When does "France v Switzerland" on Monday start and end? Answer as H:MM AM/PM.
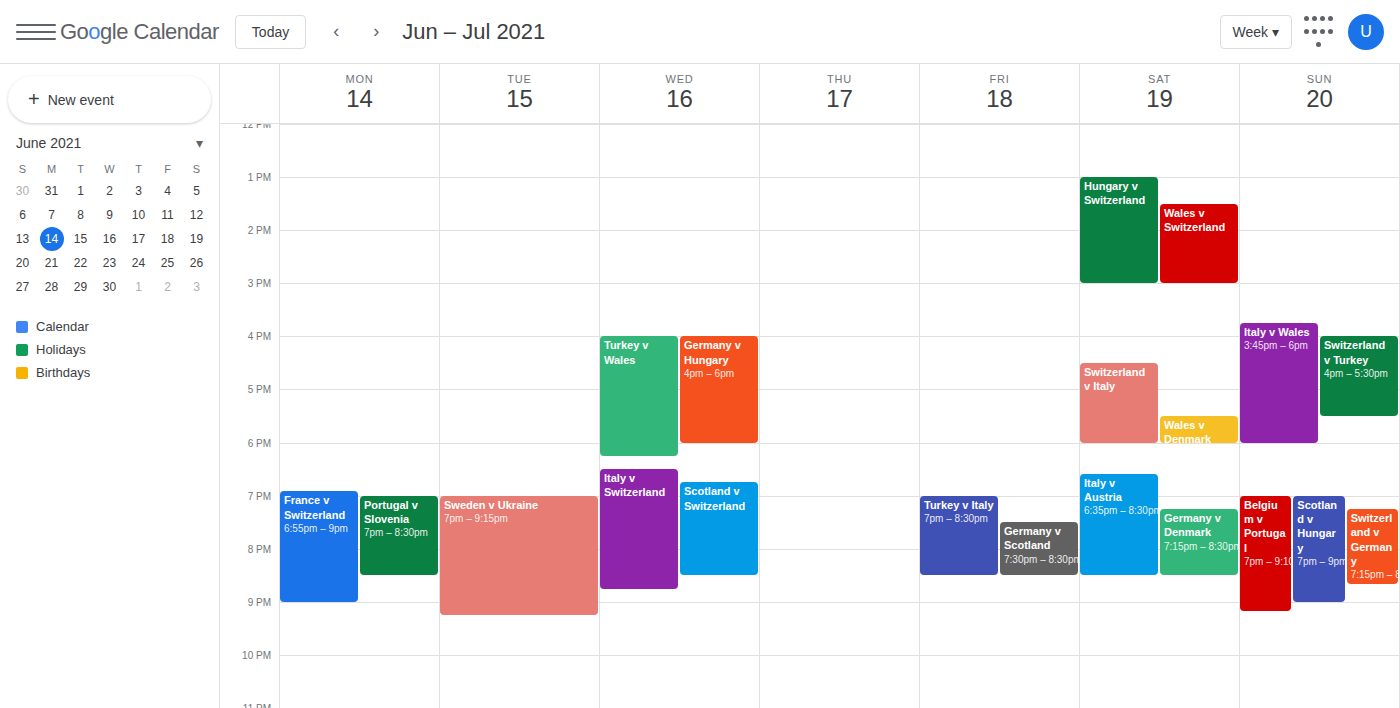
6:55 PM to 9:00 PM